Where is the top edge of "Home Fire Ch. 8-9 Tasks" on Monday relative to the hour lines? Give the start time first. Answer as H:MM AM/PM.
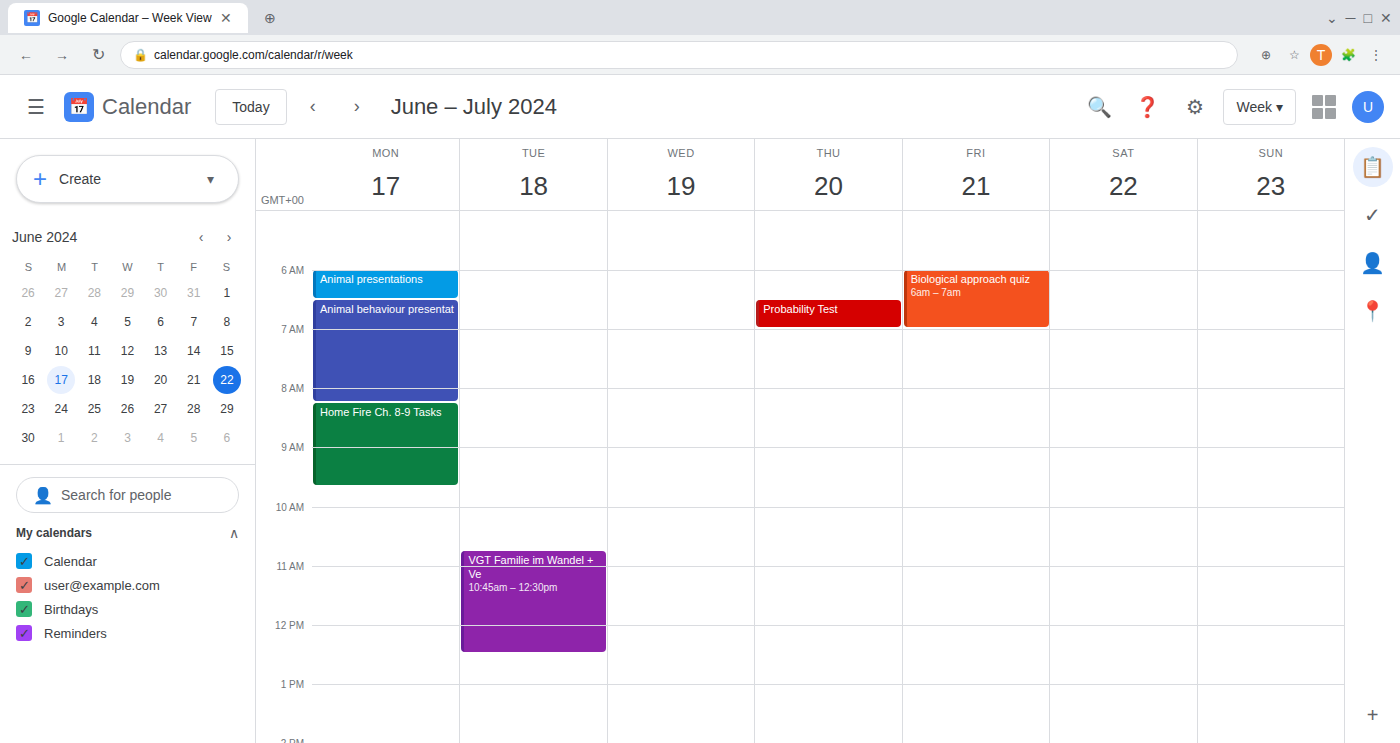
8:15 AM -- neither: a quarter of the way from the 8 AM line to the 9 AM line.